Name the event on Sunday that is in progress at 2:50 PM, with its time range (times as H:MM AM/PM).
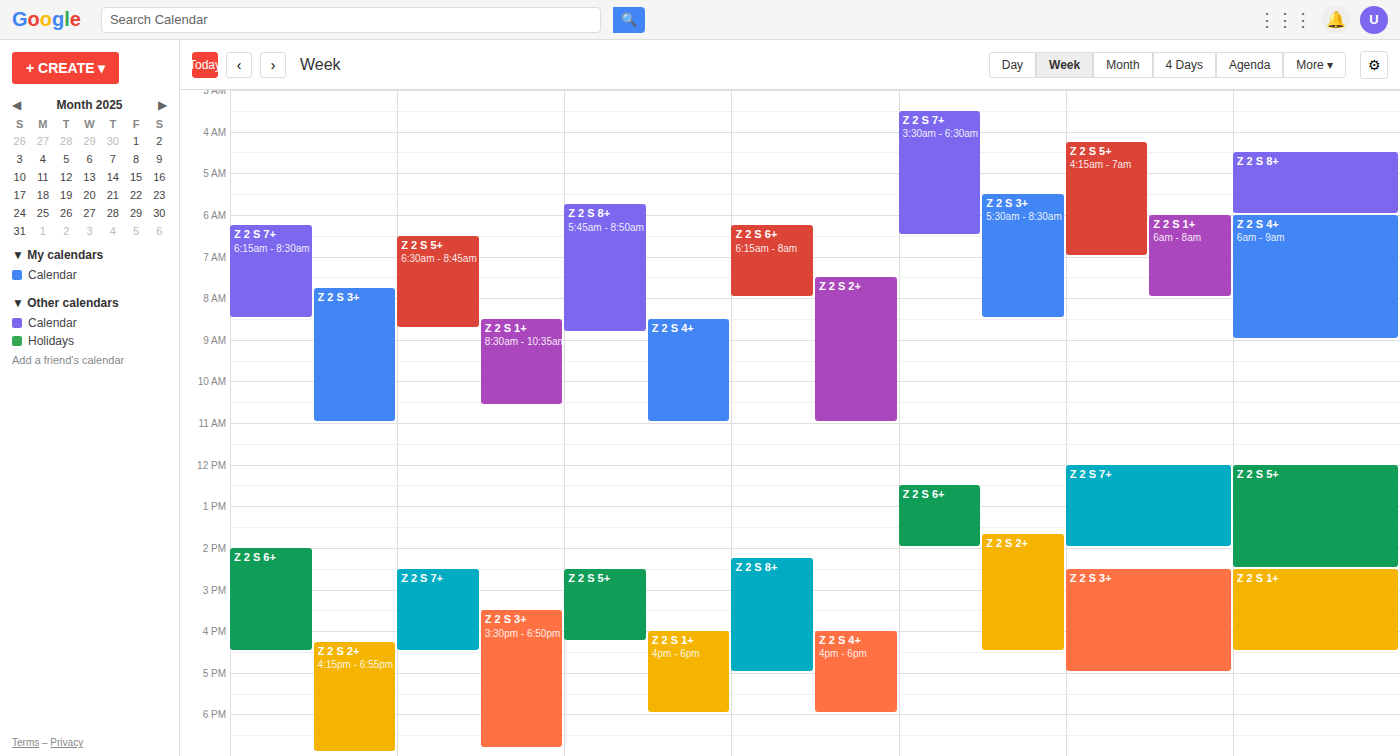
"Z 2 S 1+", 2:30 PM to 4:30 PM